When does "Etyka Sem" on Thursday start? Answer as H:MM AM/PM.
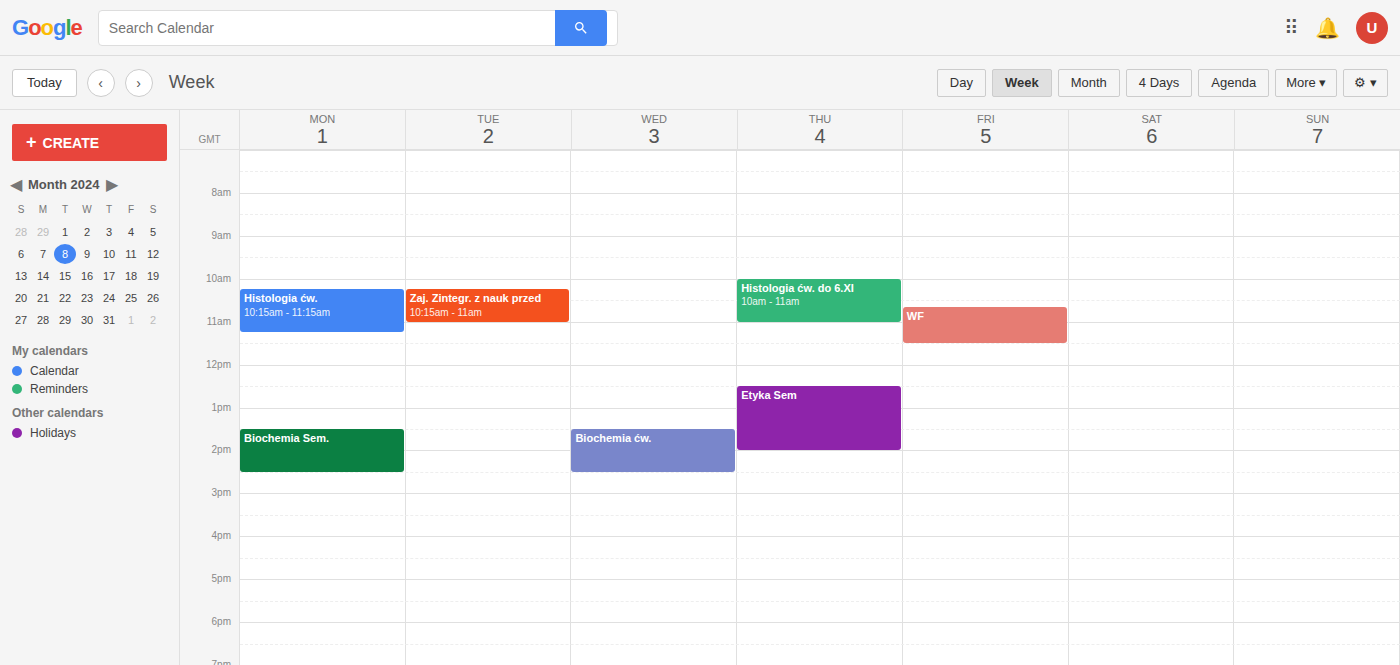
12:30 PM